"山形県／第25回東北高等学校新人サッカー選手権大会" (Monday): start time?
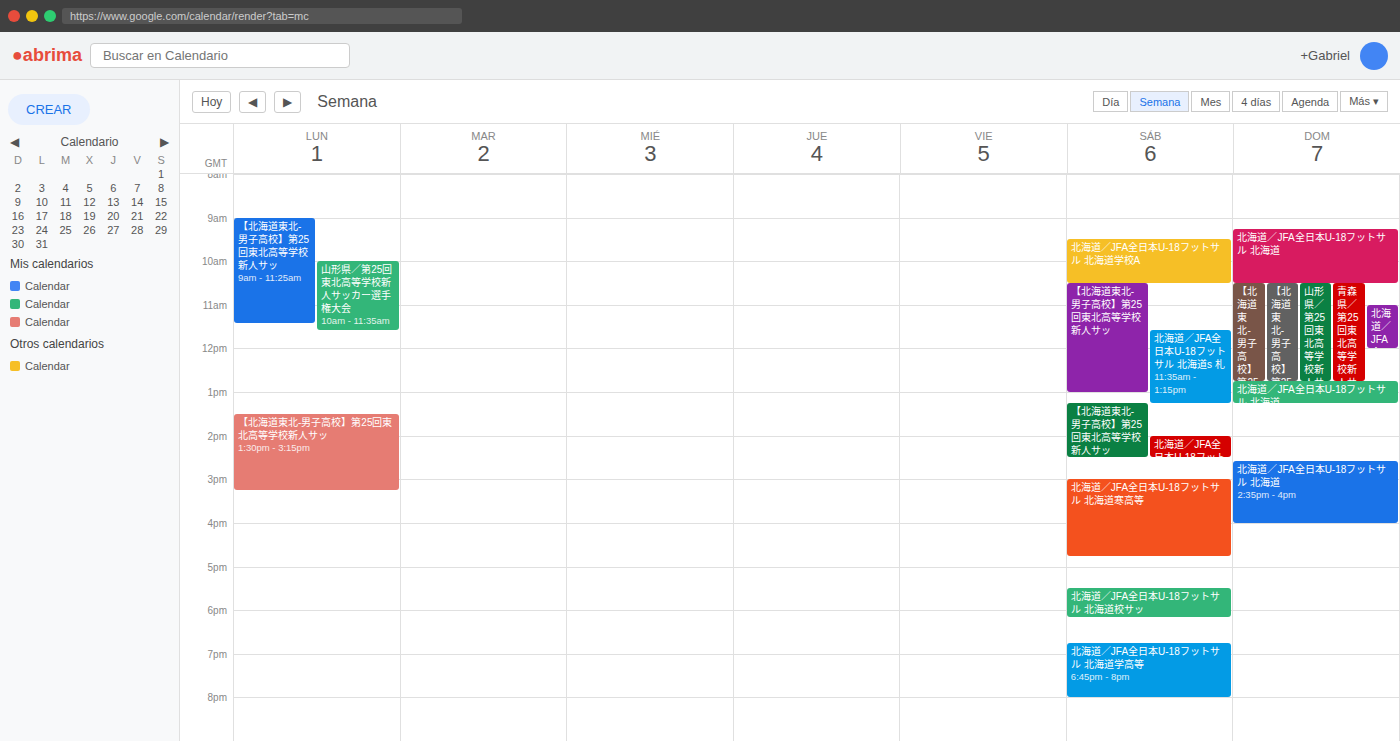
10:00 AM